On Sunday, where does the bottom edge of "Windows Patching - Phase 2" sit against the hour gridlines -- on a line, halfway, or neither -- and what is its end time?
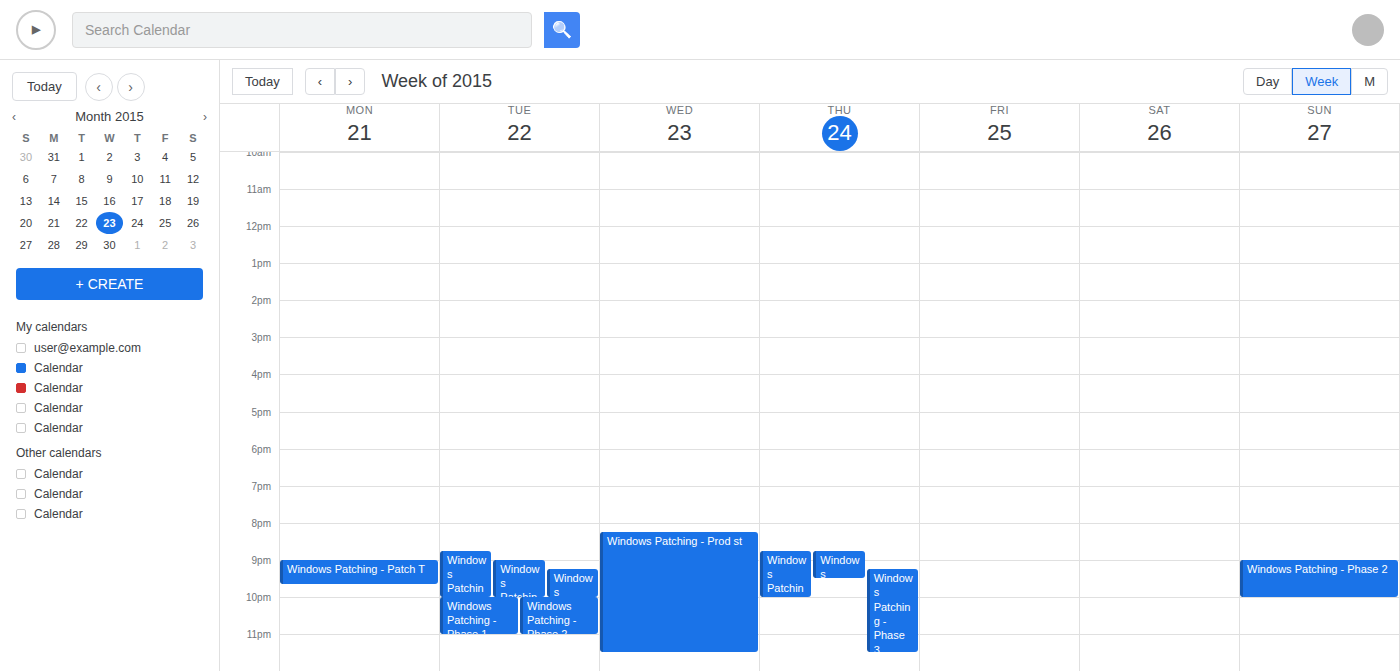
10:00 PM -- exactly on the 10 PM line.